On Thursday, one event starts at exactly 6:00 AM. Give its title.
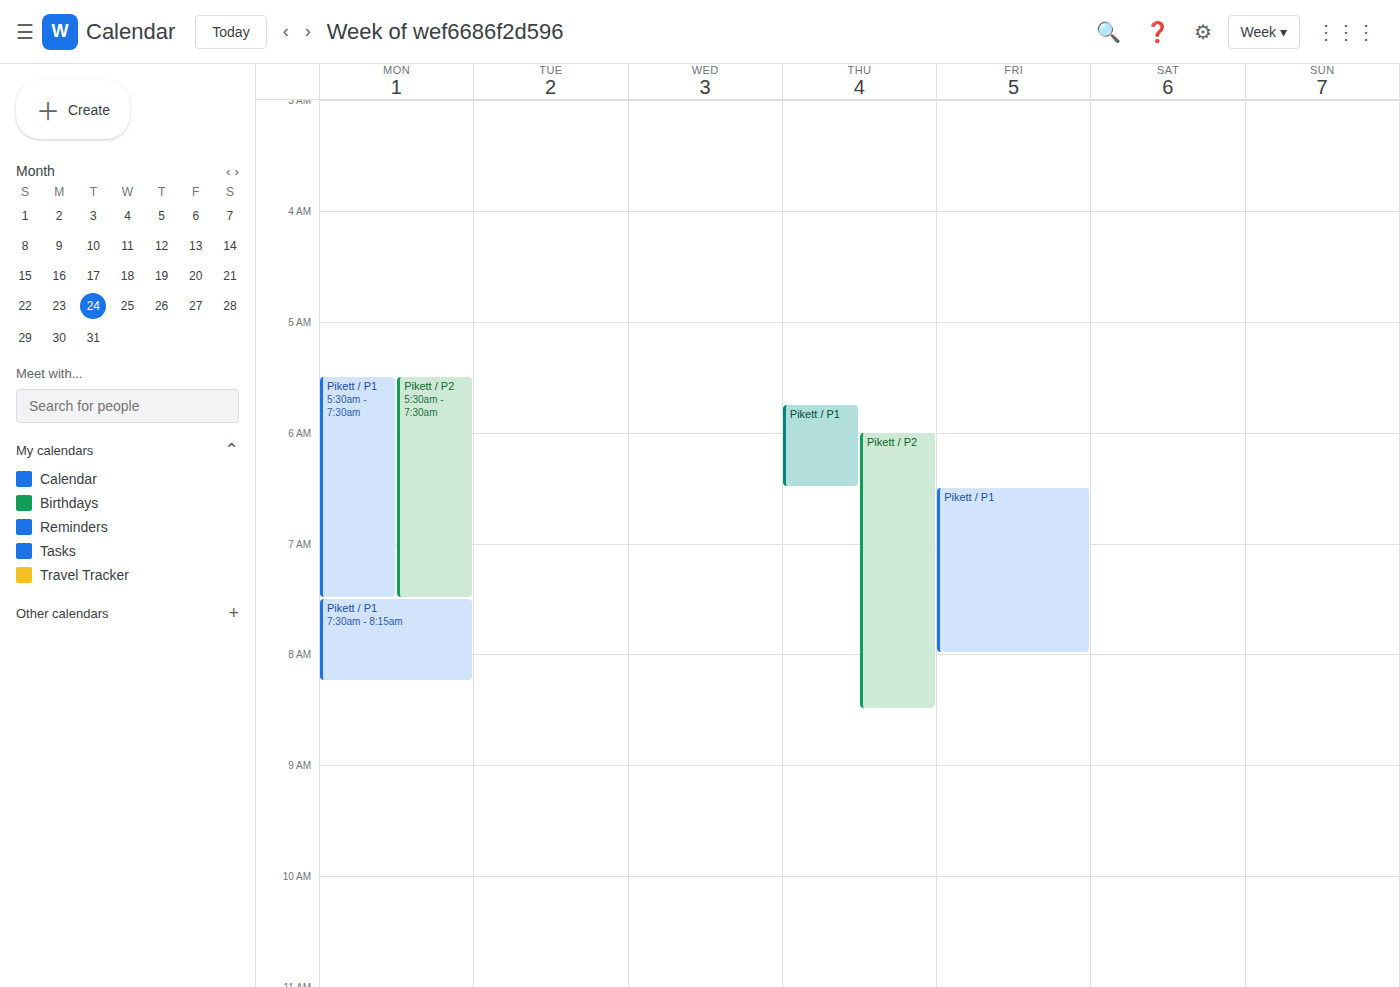
"Pikett / P2"